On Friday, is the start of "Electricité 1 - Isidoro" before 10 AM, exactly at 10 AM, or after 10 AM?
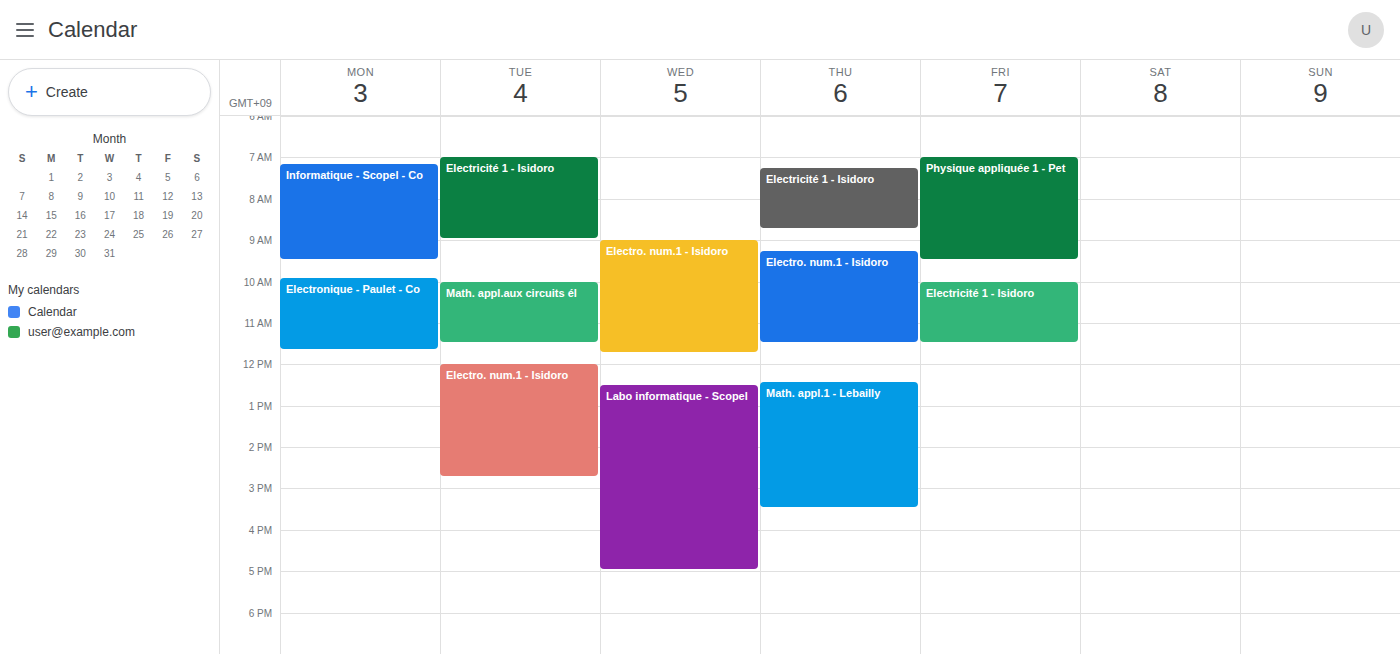
10:00 AM -- exactly at 10 AM, on the 10 AM line.